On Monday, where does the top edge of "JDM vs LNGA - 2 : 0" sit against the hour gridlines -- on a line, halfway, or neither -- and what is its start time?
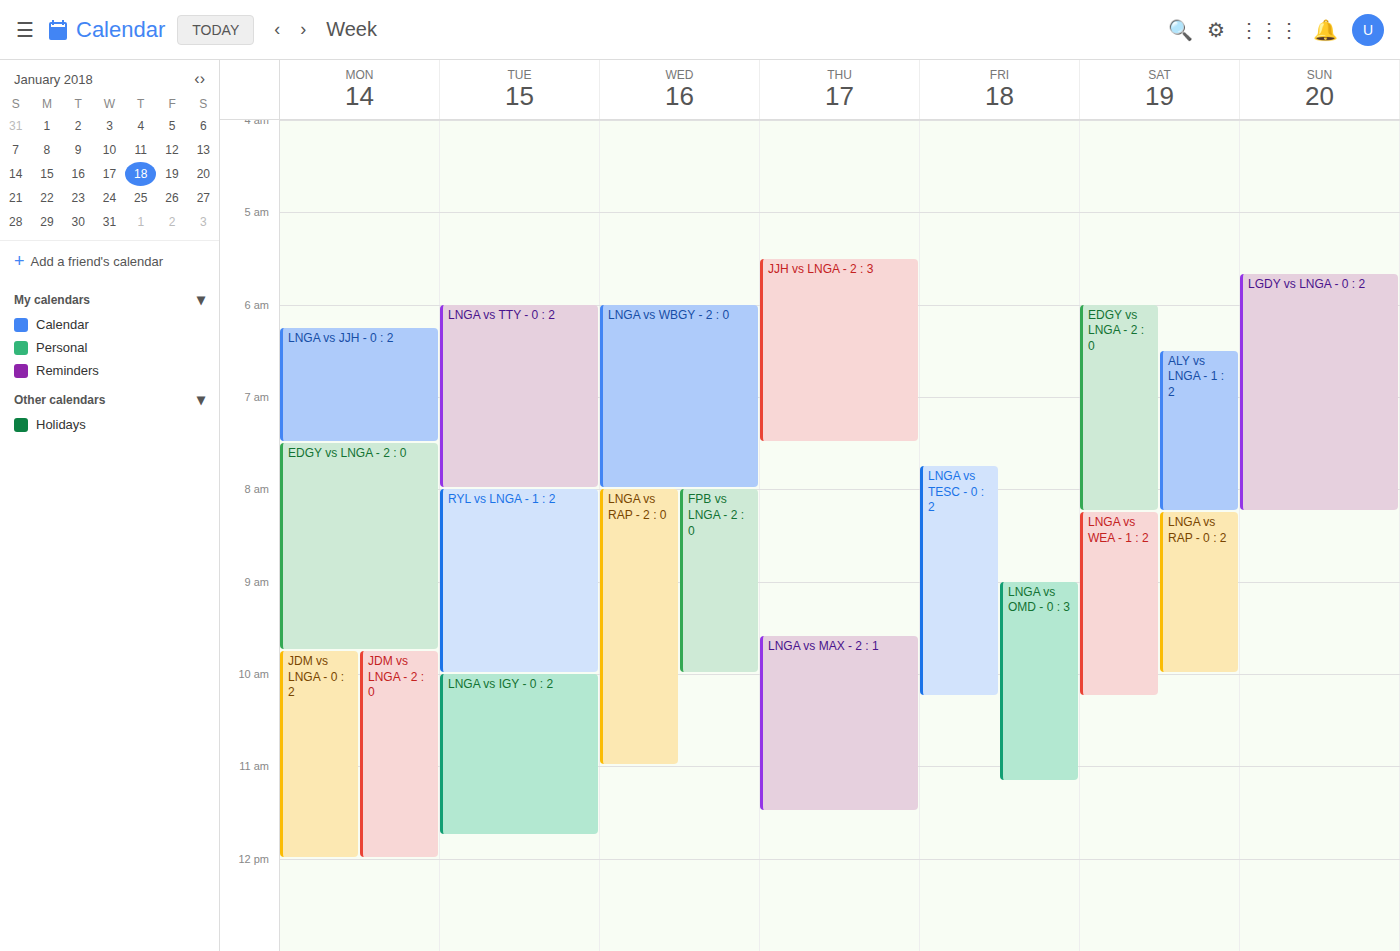
9:45 AM -- neither: three quarters of the way from the 9 AM line to the 10 AM line.